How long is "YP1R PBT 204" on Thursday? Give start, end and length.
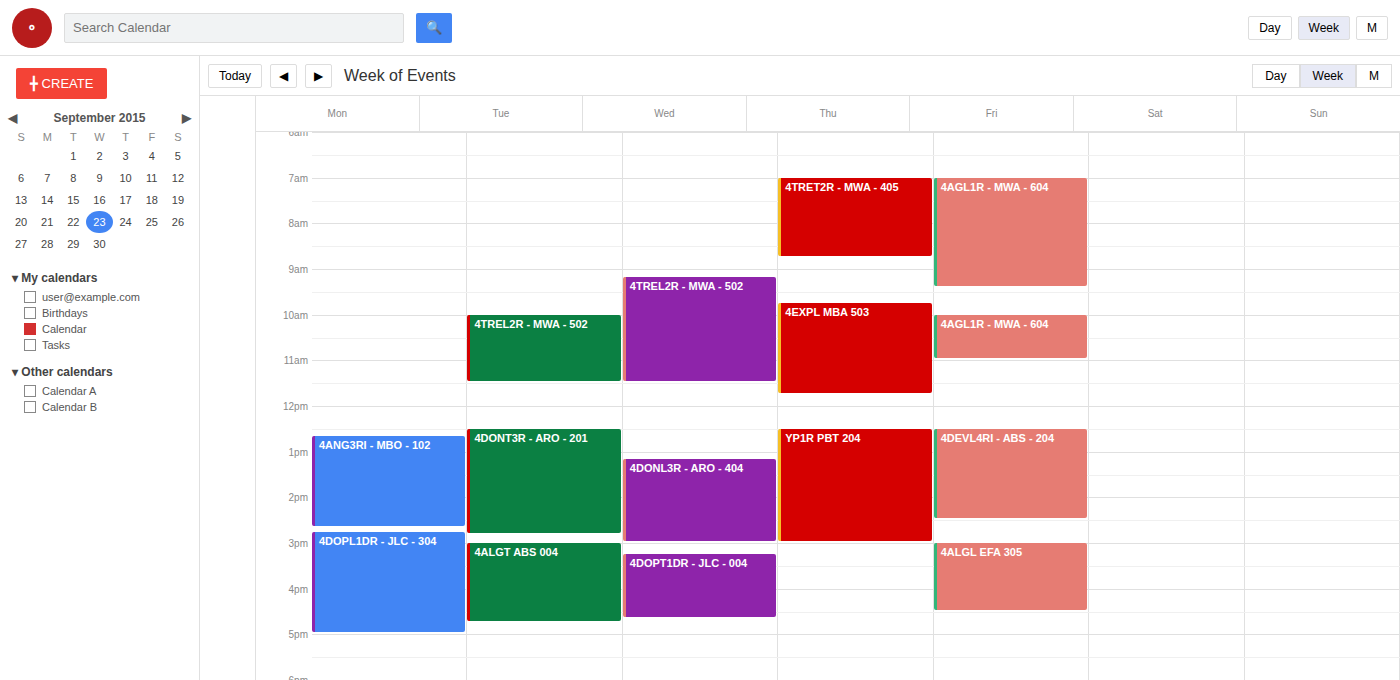
12:30 PM to 3:00 PM, 2 hours 30 minutes